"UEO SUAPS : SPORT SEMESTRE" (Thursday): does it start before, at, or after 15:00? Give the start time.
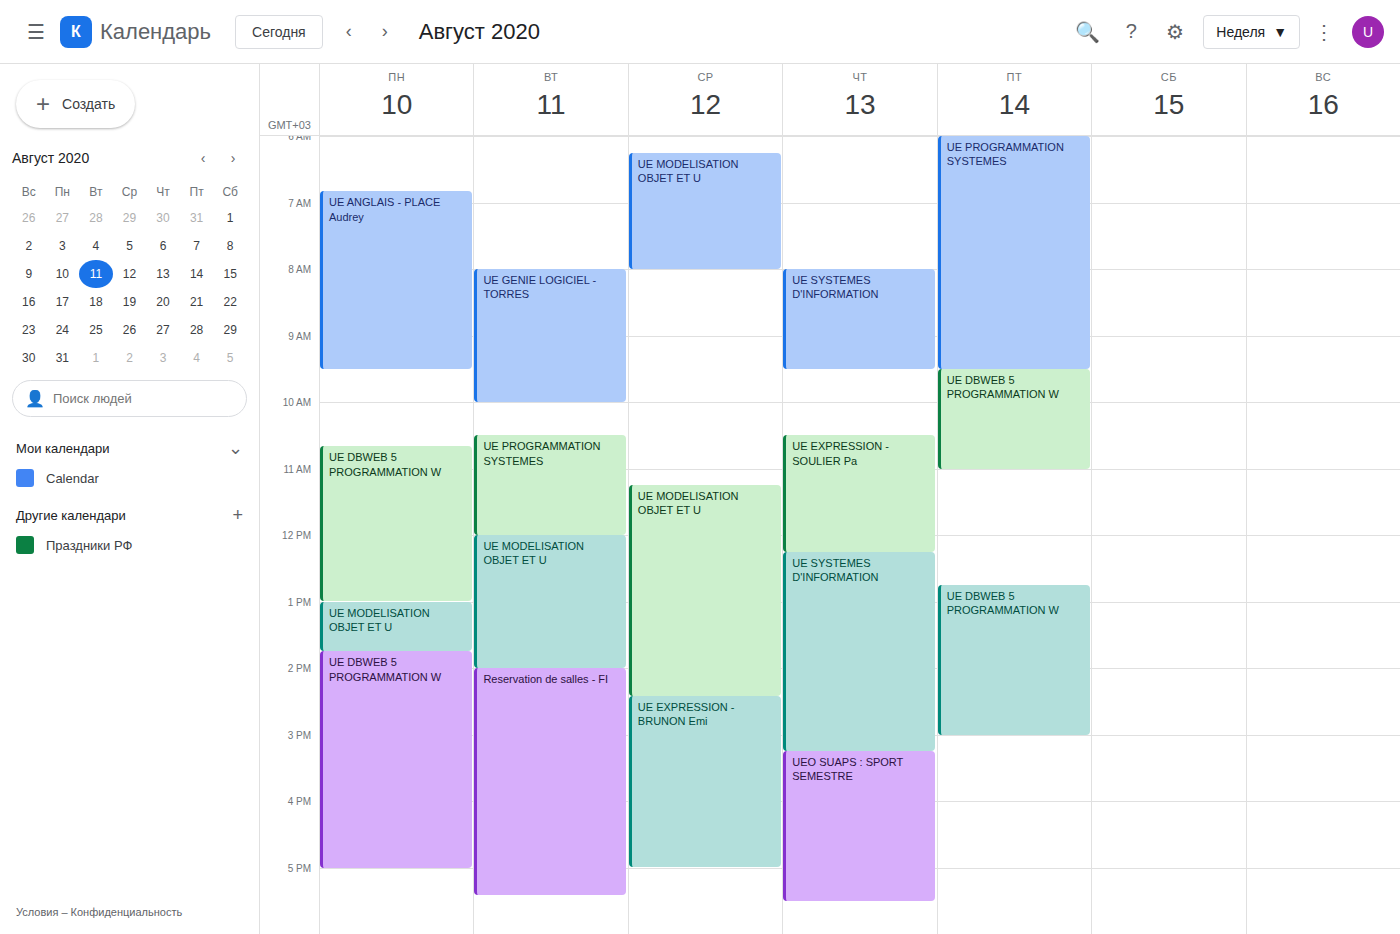
15:15 -- after 15:00, 15 minutes below the 15:00 line.